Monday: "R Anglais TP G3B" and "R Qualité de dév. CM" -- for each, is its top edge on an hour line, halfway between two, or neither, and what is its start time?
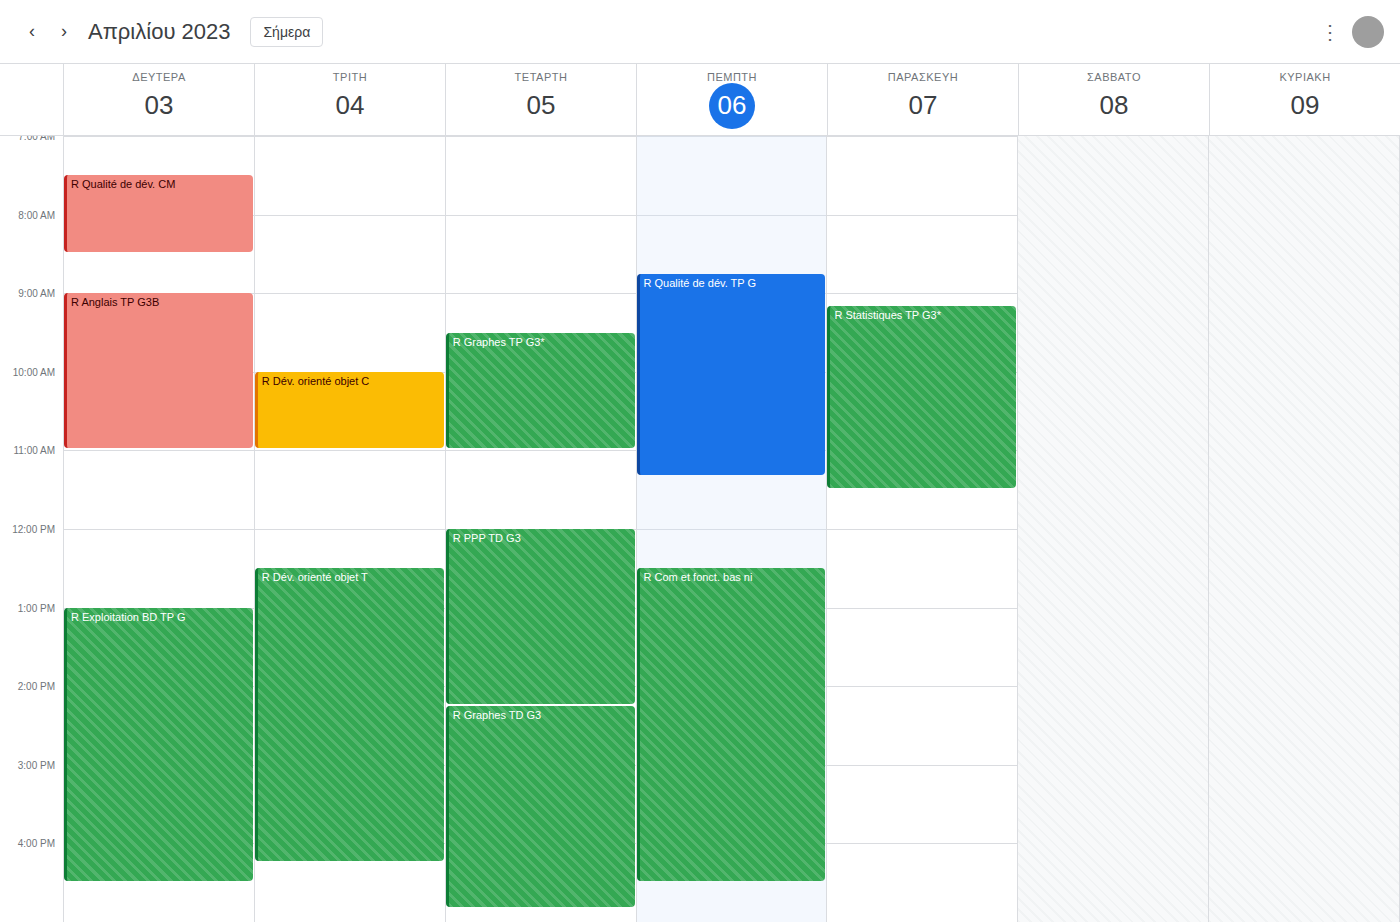
"R Anglais TP G3B": 09:00, exactly on the 09:00 line. "R Qualité de dév. CM": 07:30, halfway between the 07:00 and 08:00 lines.